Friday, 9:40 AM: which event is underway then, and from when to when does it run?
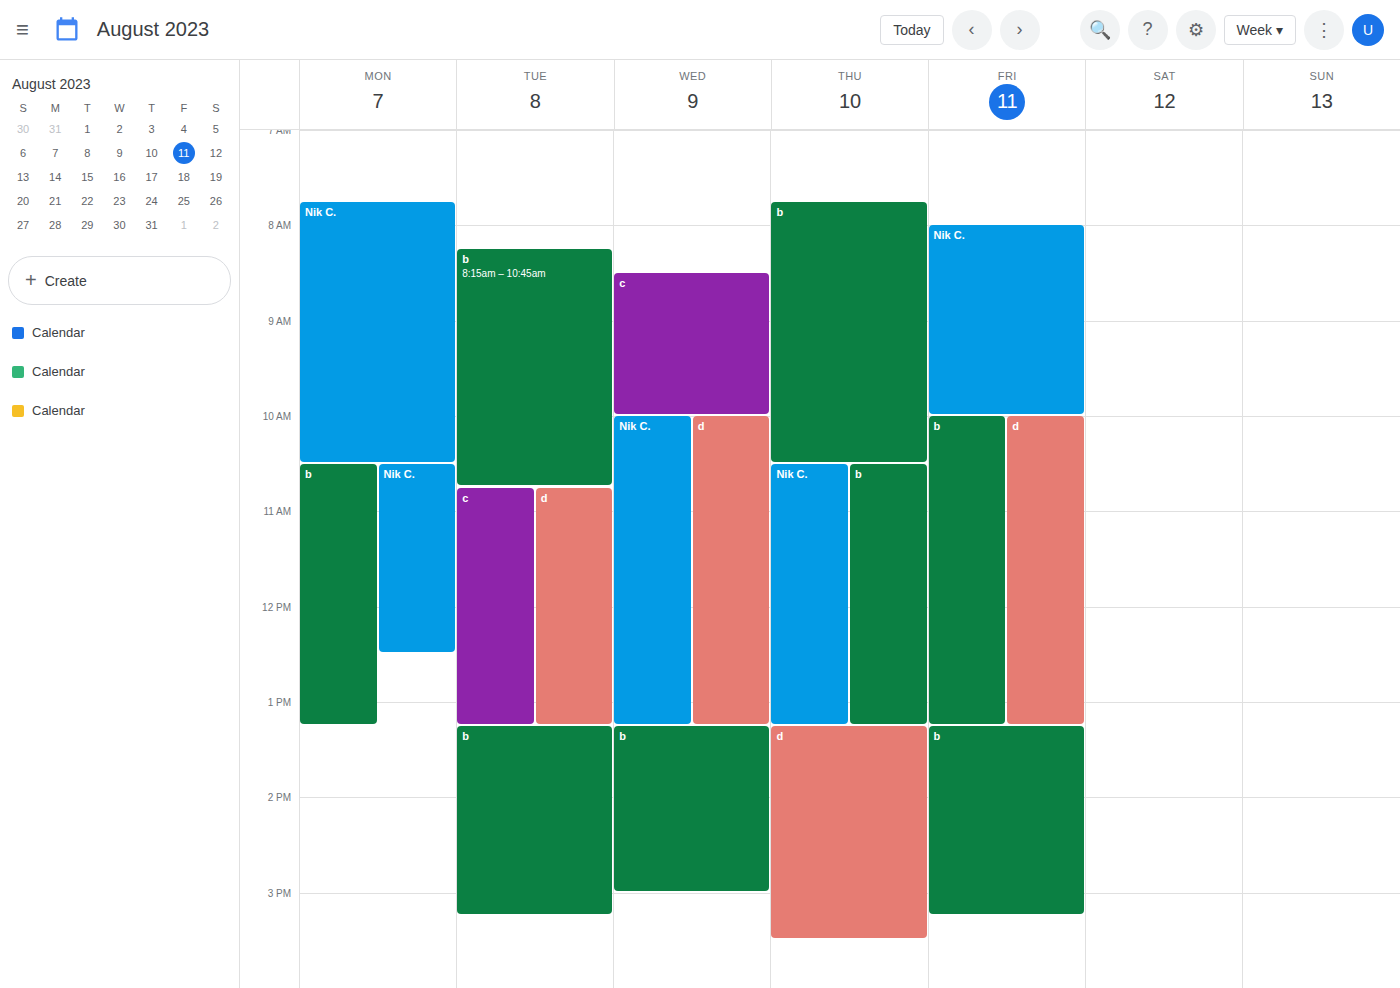
"Nik C.", 8:00 AM to 10:00 AM